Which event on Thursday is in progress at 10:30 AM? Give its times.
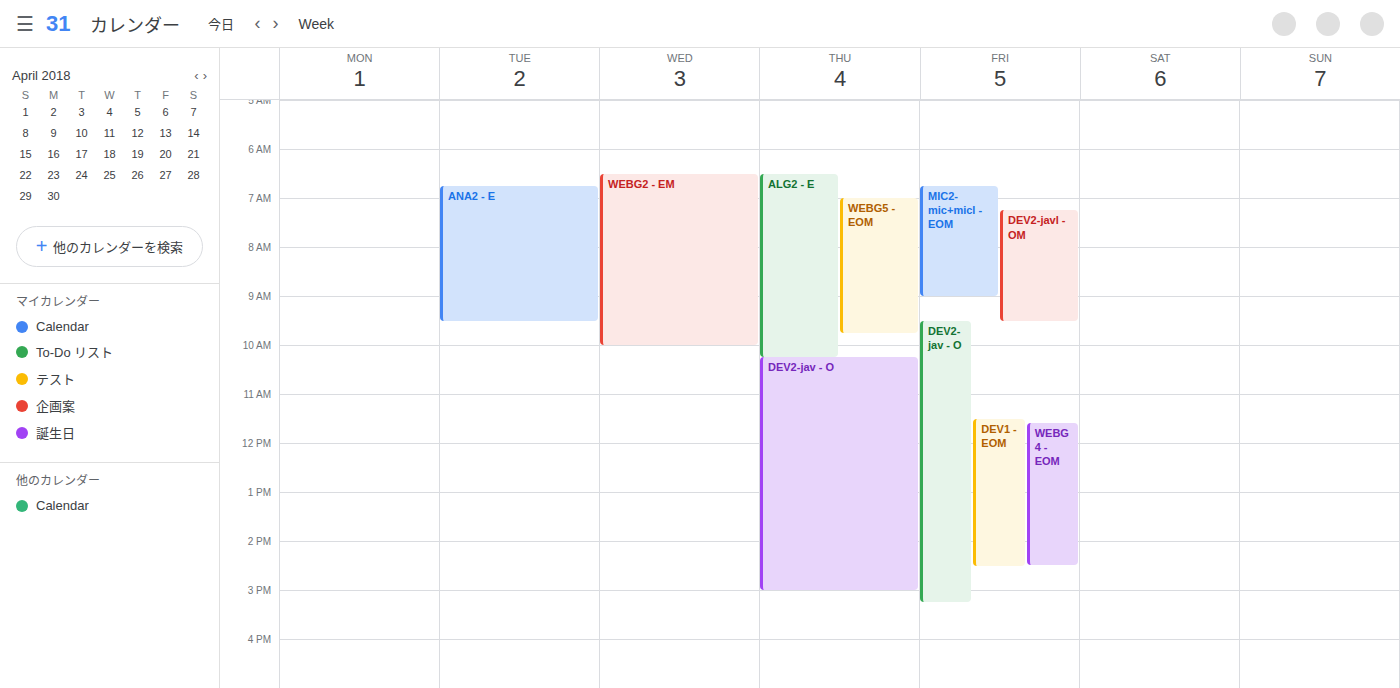
"DEV2-jav - O", 10:15 AM to 3:00 PM